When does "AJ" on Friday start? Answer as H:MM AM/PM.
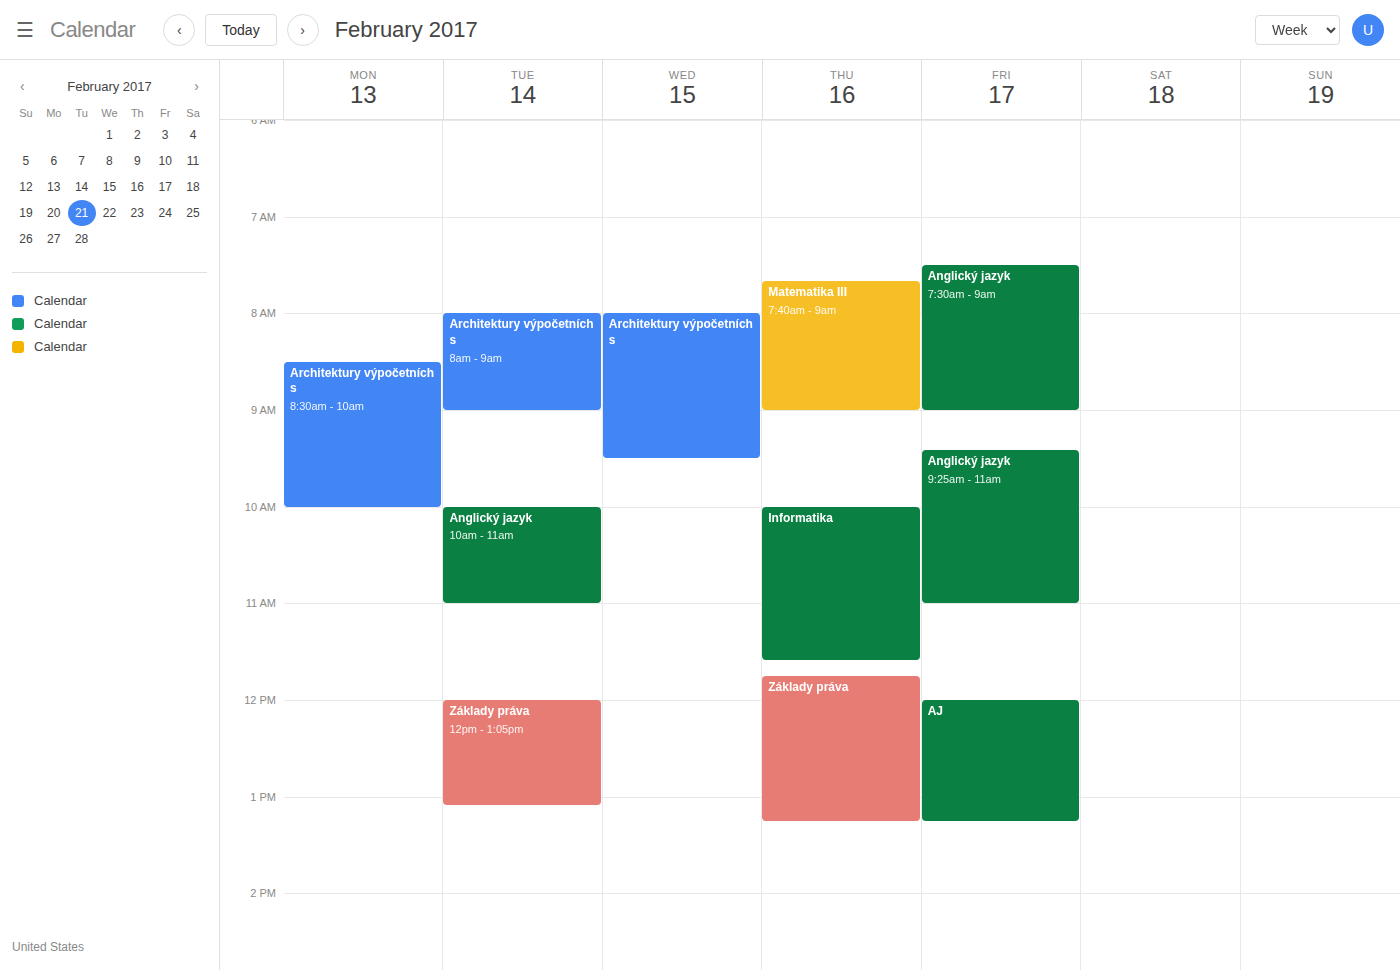
12:00 PM